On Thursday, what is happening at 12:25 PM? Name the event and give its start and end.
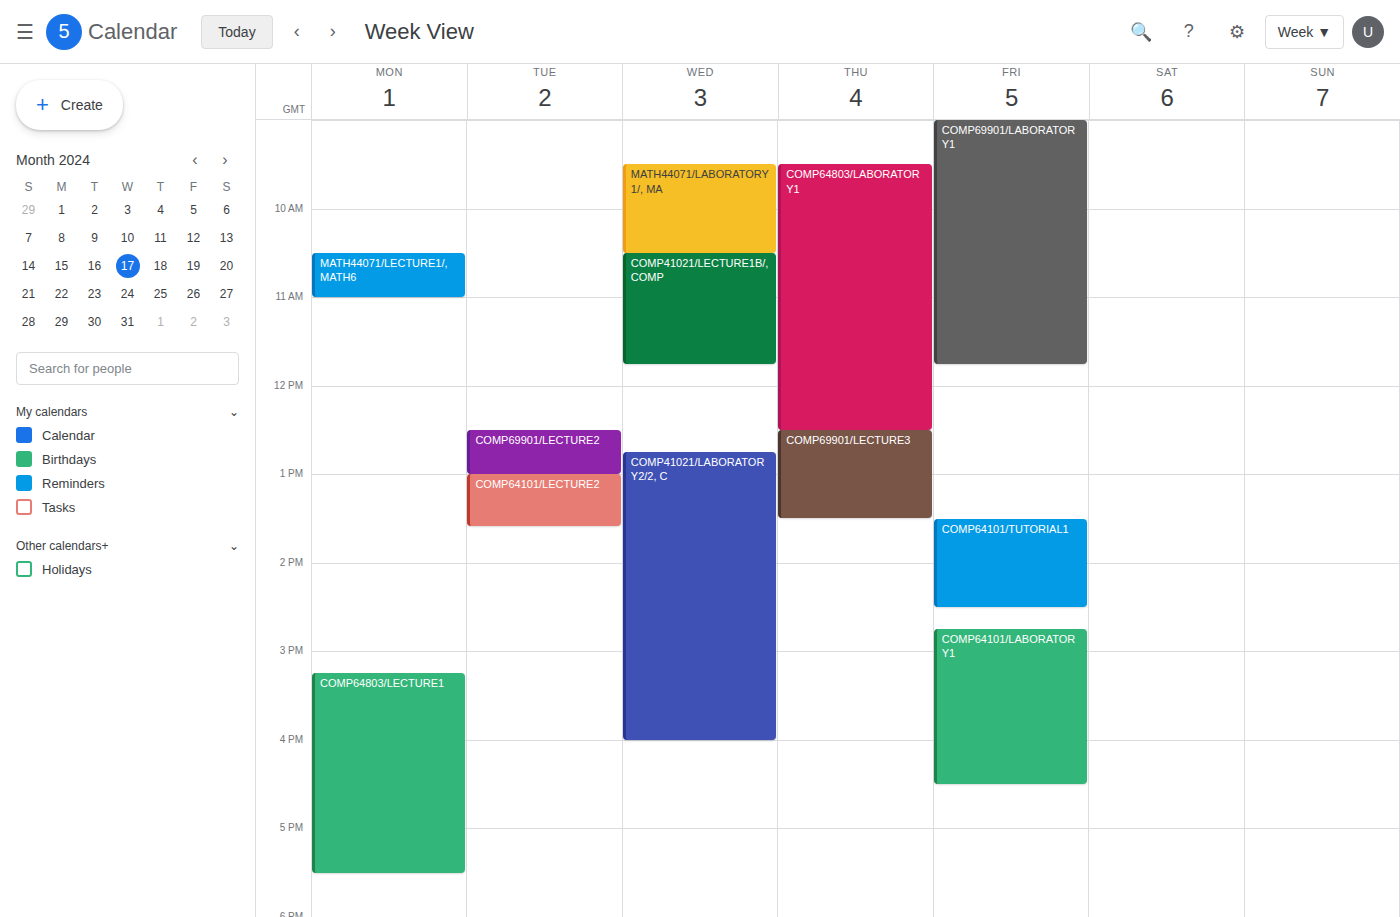
"COMP64803/LABORATORY1", 9:30 AM to 12:30 PM